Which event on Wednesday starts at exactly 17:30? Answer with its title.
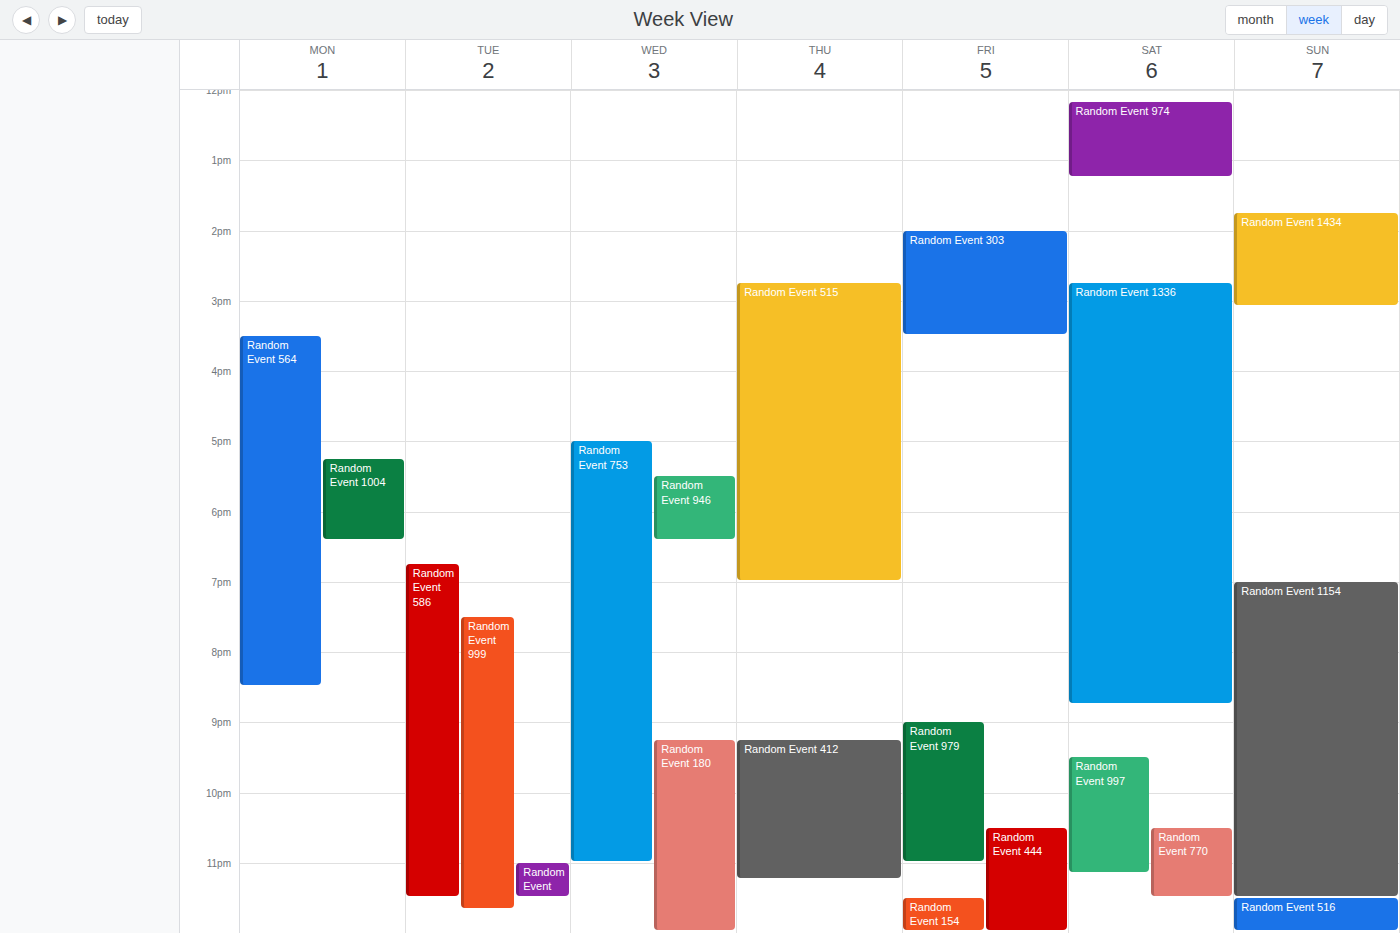
"Random Event 946"